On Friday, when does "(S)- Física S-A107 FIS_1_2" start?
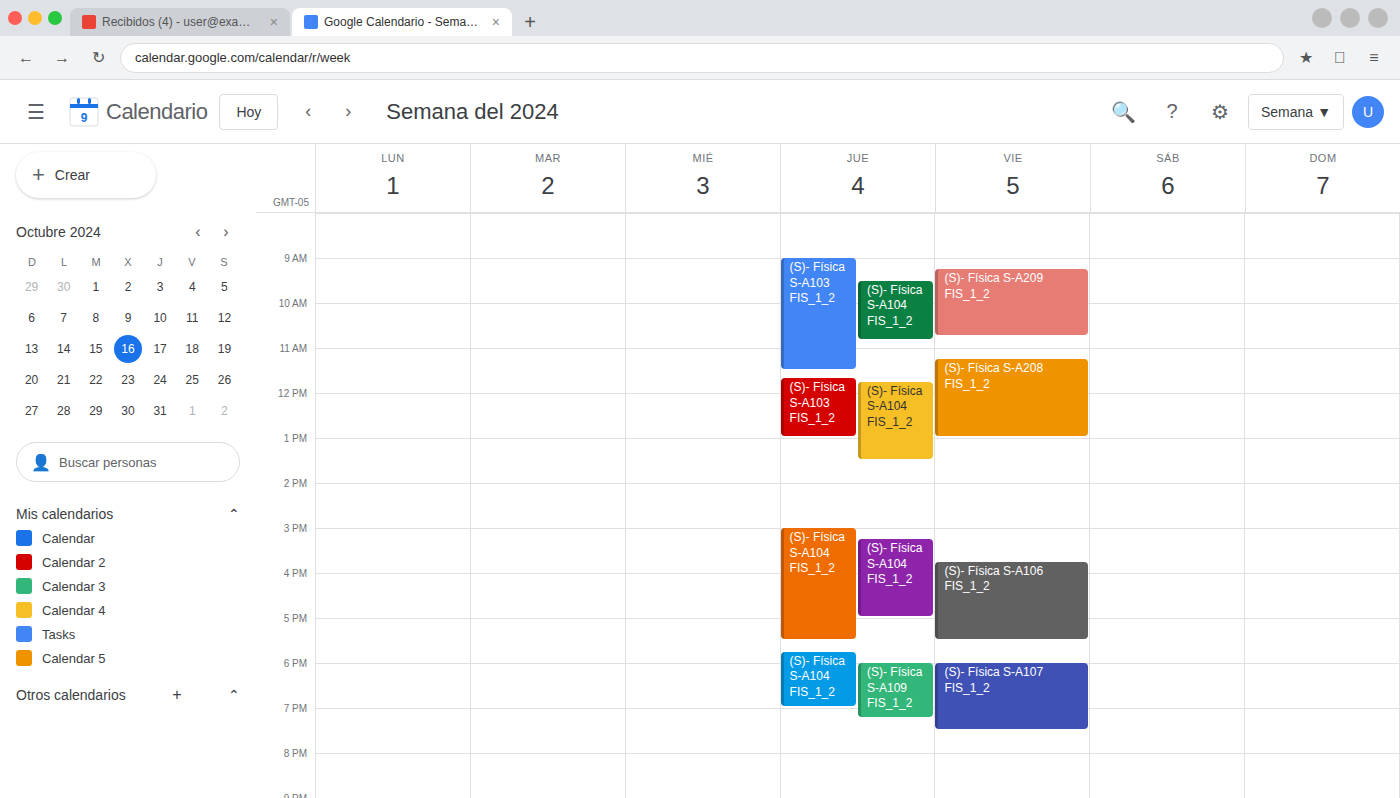
6:00 PM